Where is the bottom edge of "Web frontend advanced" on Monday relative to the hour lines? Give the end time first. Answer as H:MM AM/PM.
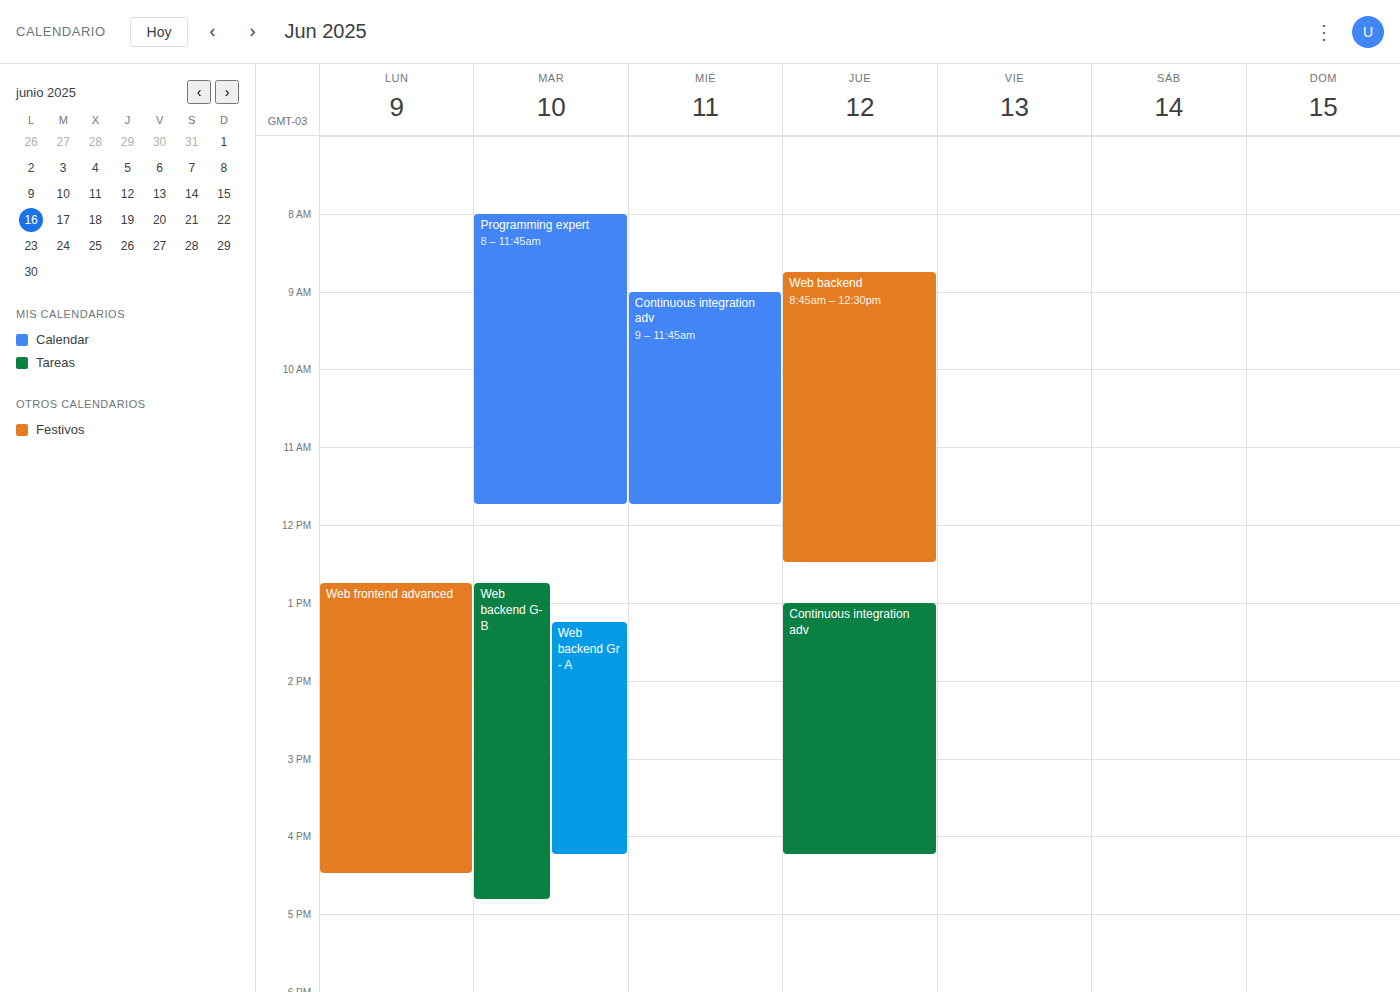
4:30 PM -- halfway between the 4 PM and 5 PM lines.